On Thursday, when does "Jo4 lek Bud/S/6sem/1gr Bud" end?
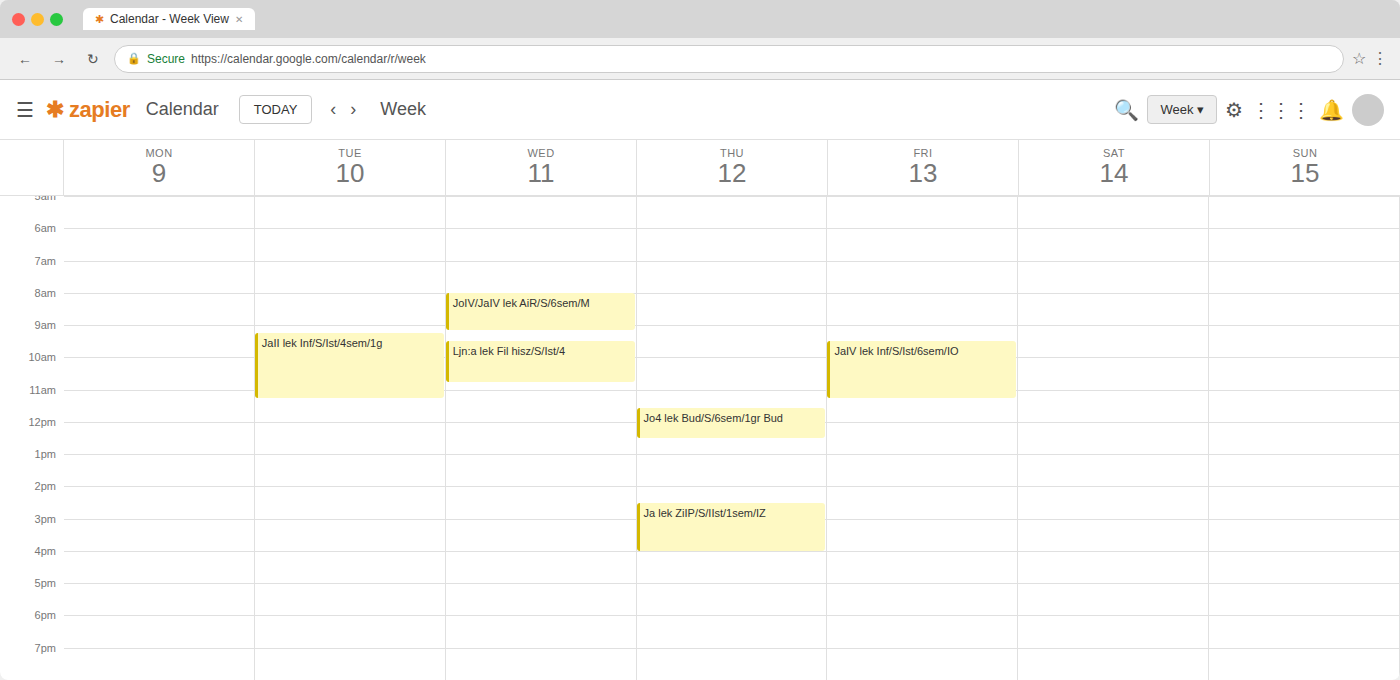
12:30 PM